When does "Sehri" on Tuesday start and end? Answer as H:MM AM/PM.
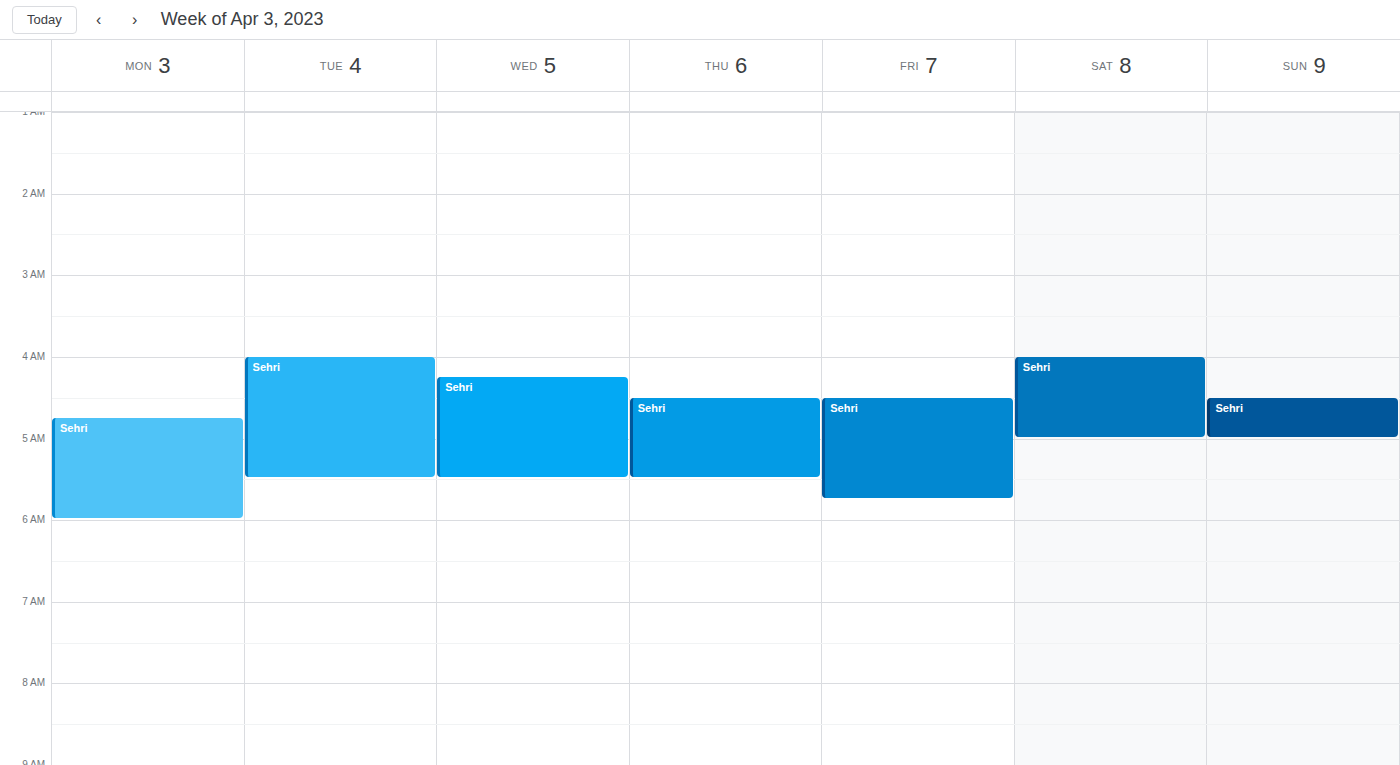
4:00 AM to 5:30 AM